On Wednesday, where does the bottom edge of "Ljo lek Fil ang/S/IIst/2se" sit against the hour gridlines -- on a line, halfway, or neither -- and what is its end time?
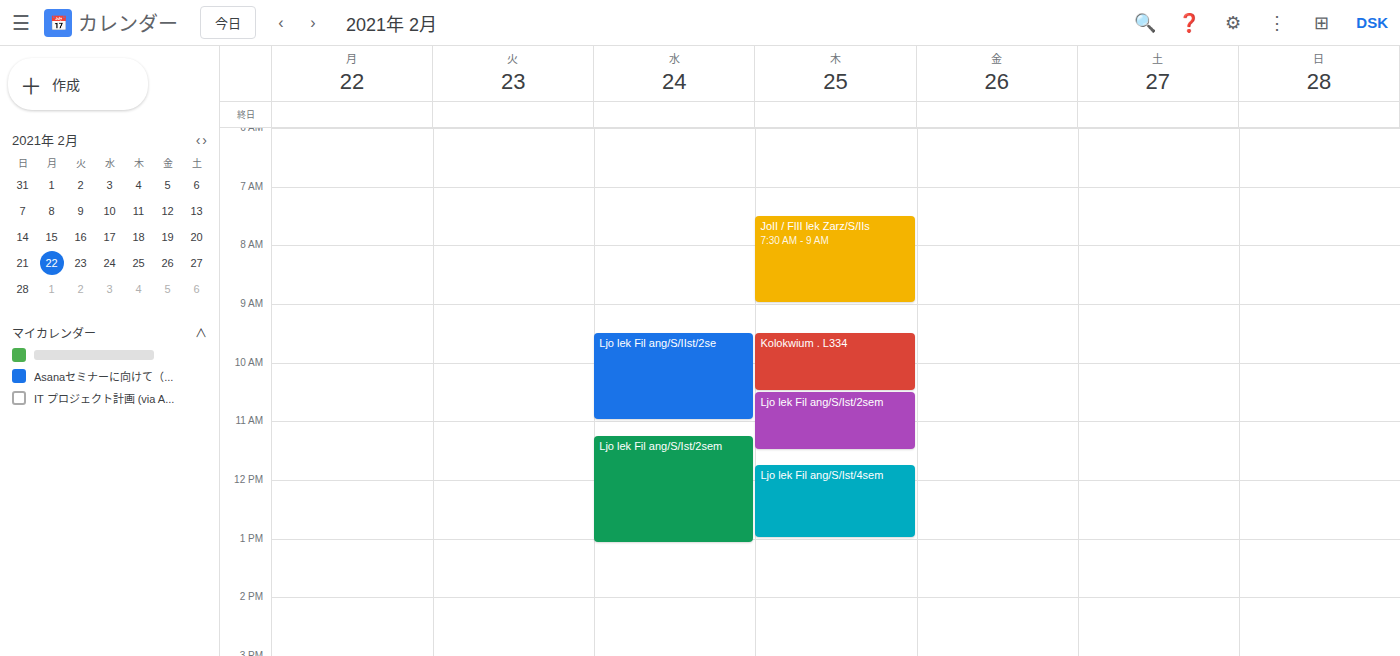
11:00 AM -- exactly on the 11 AM line.